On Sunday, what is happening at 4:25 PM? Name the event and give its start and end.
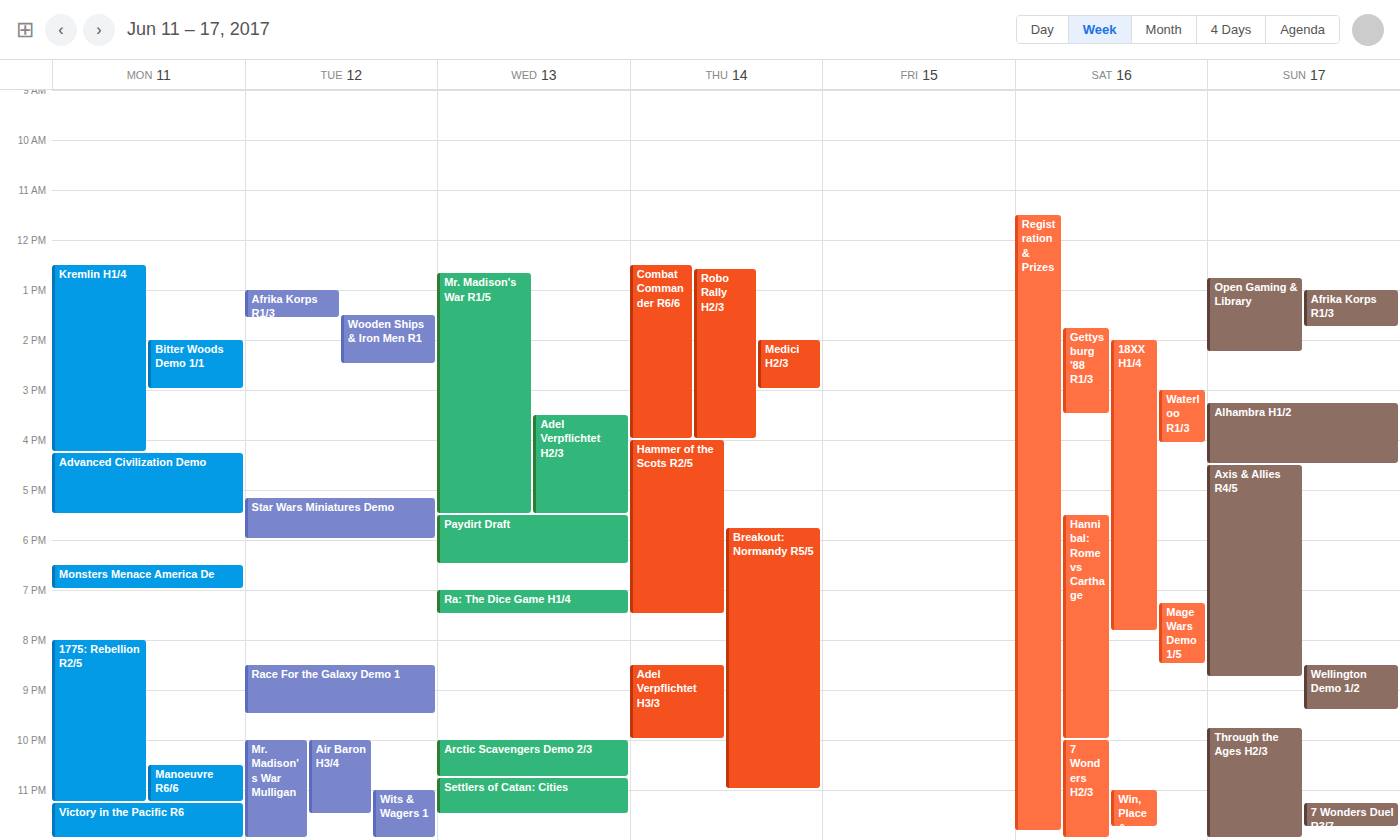
"Alhambra H1/2", 3:15 PM to 4:30 PM